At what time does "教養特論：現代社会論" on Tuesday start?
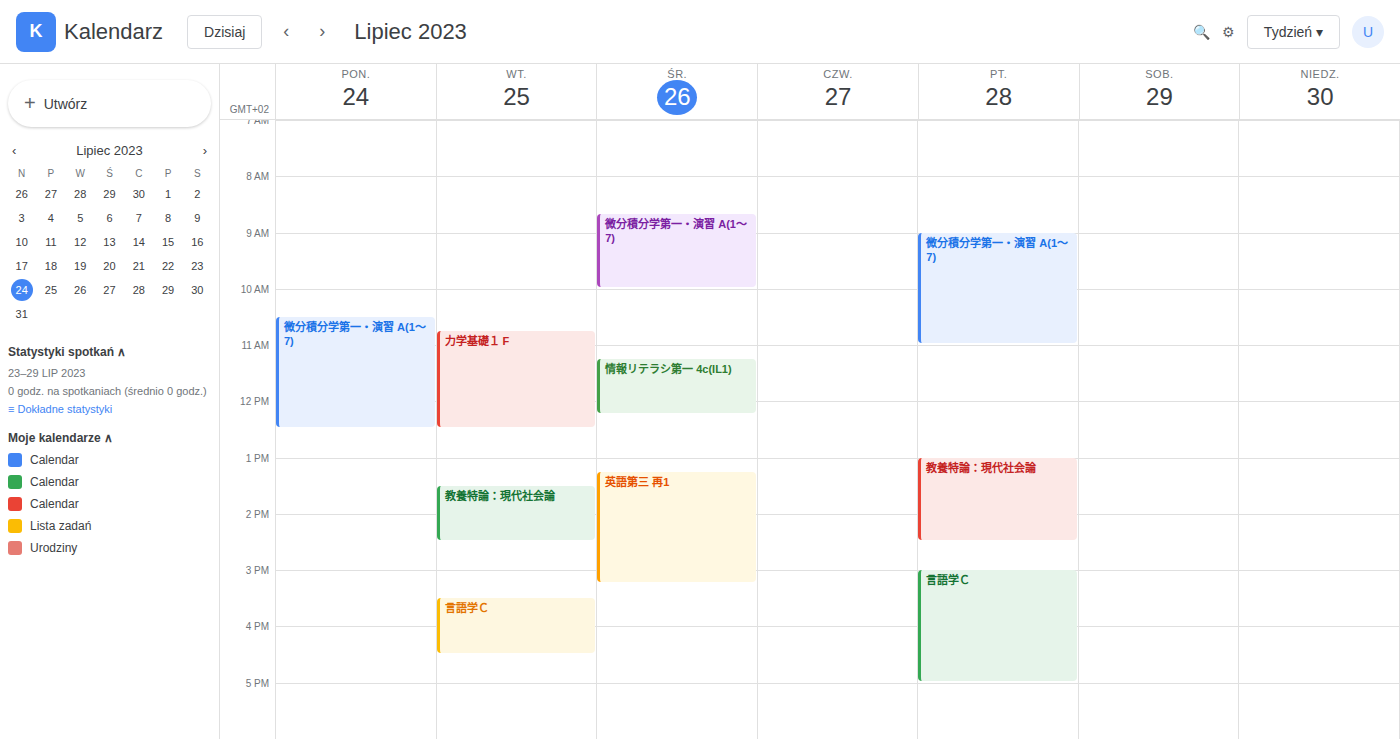
1:30 PM